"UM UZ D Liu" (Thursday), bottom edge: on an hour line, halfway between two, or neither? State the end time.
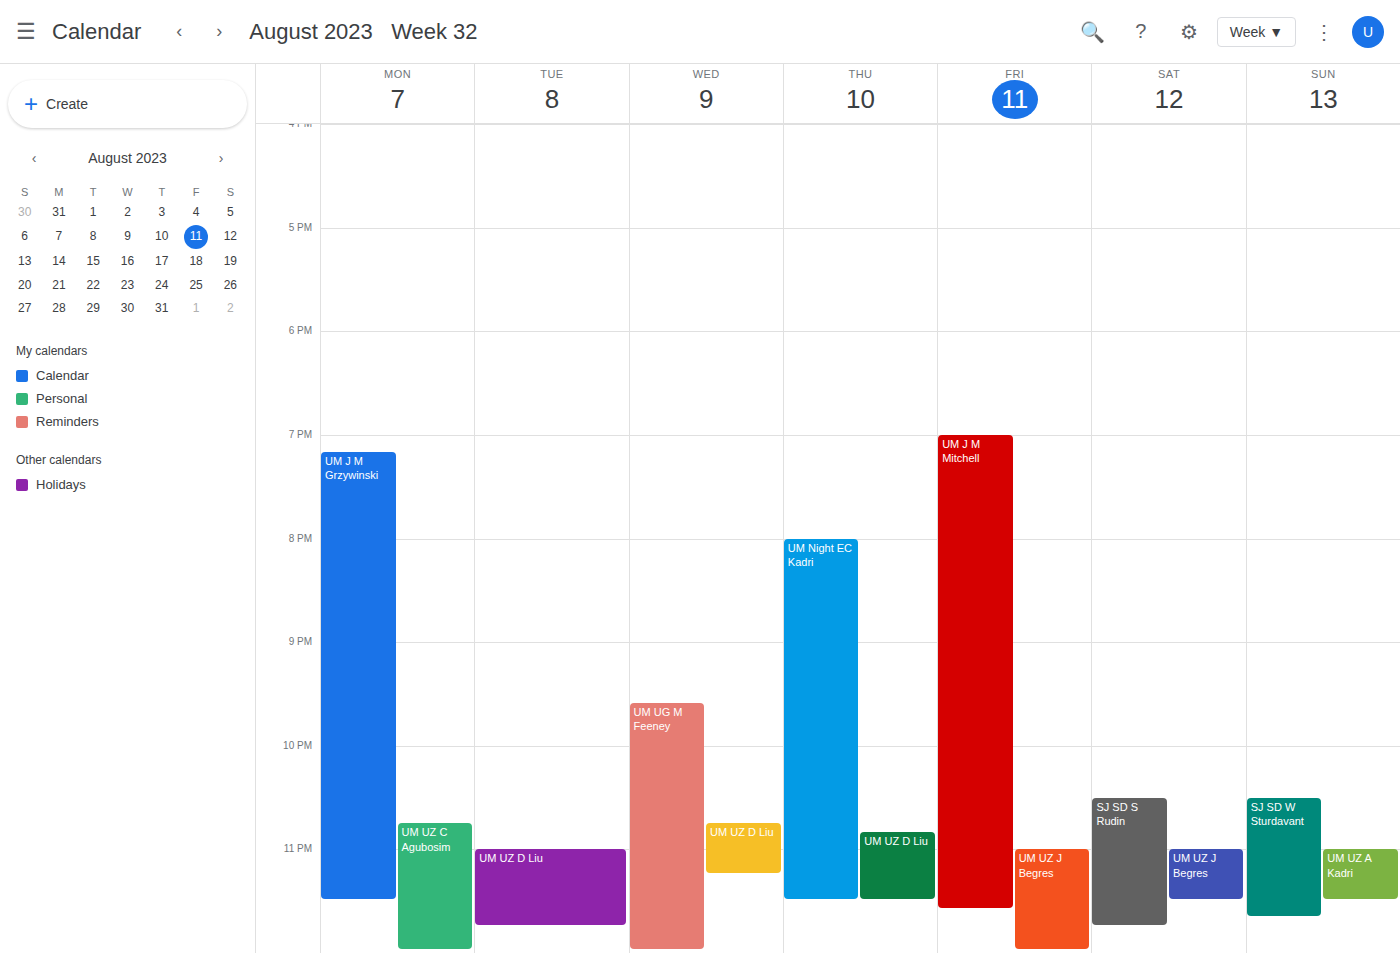
11:30 PM -- halfway between the 11 PM and 12 AM lines.